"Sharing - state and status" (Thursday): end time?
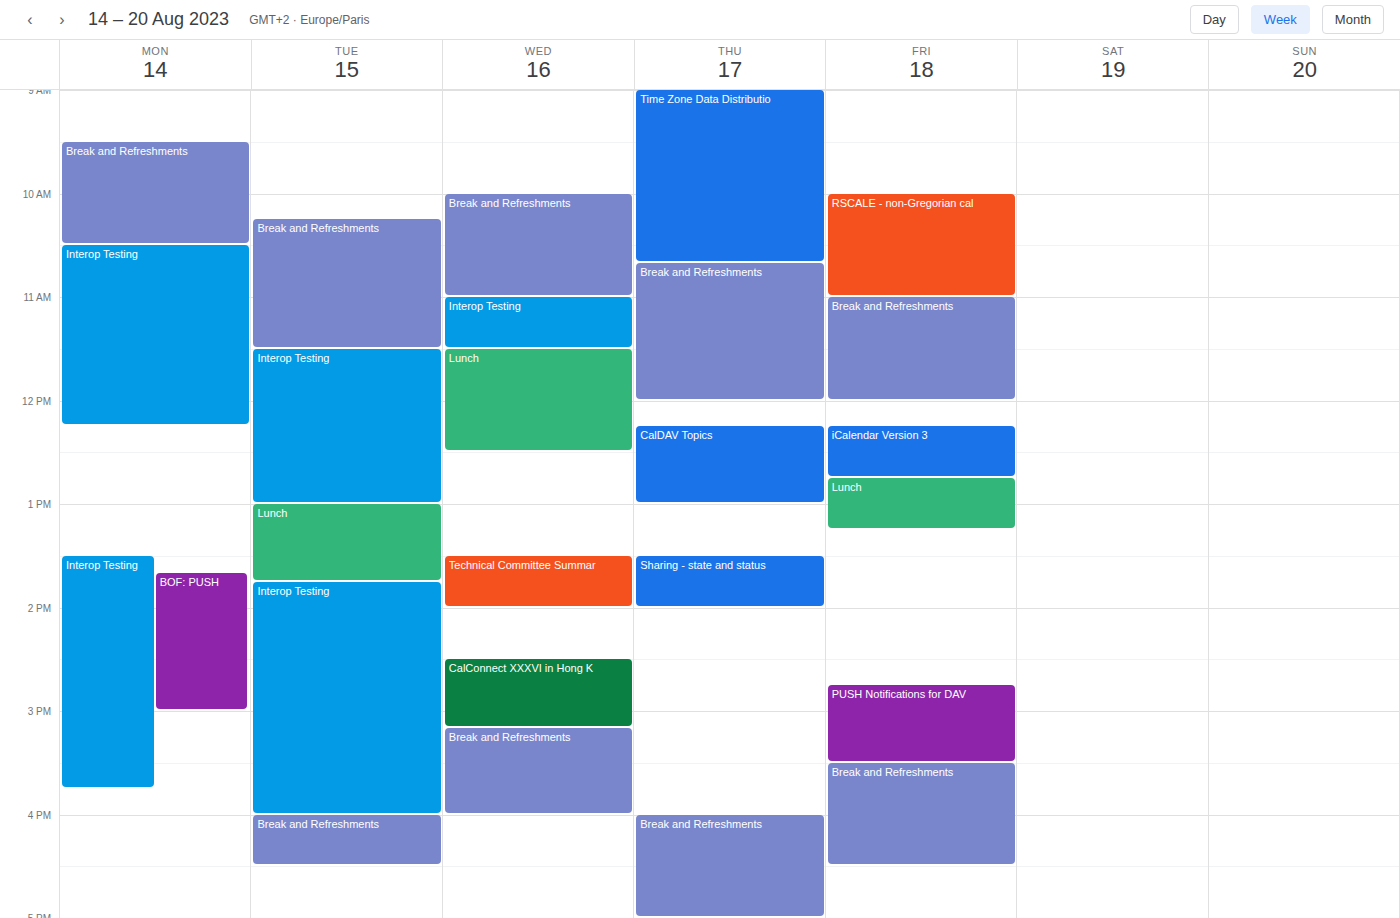
2:00 PM